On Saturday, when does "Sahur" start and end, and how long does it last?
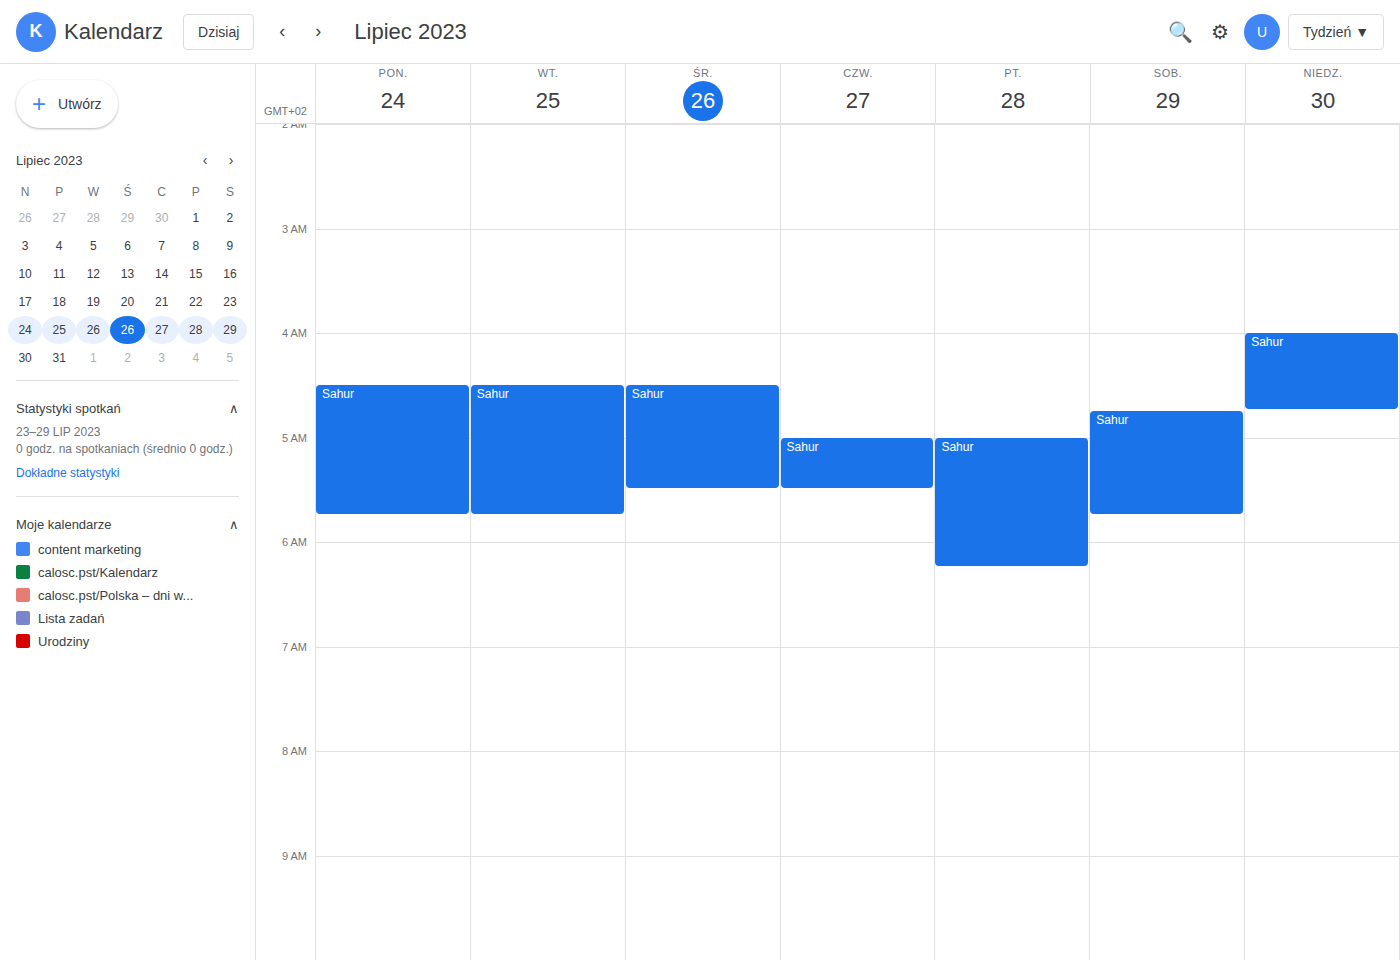
4:45 AM to 5:45 AM, 1 hour